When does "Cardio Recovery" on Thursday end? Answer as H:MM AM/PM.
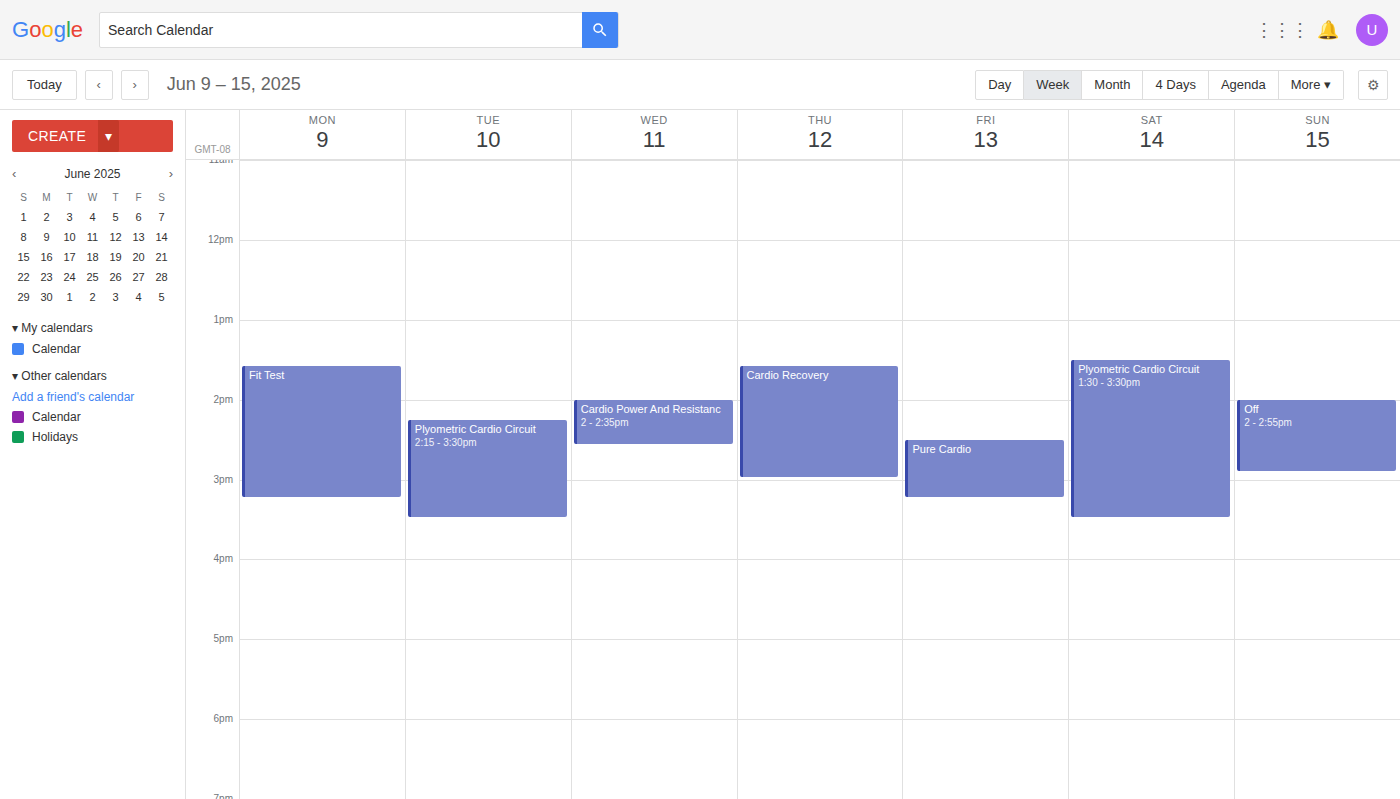
3:00 PM